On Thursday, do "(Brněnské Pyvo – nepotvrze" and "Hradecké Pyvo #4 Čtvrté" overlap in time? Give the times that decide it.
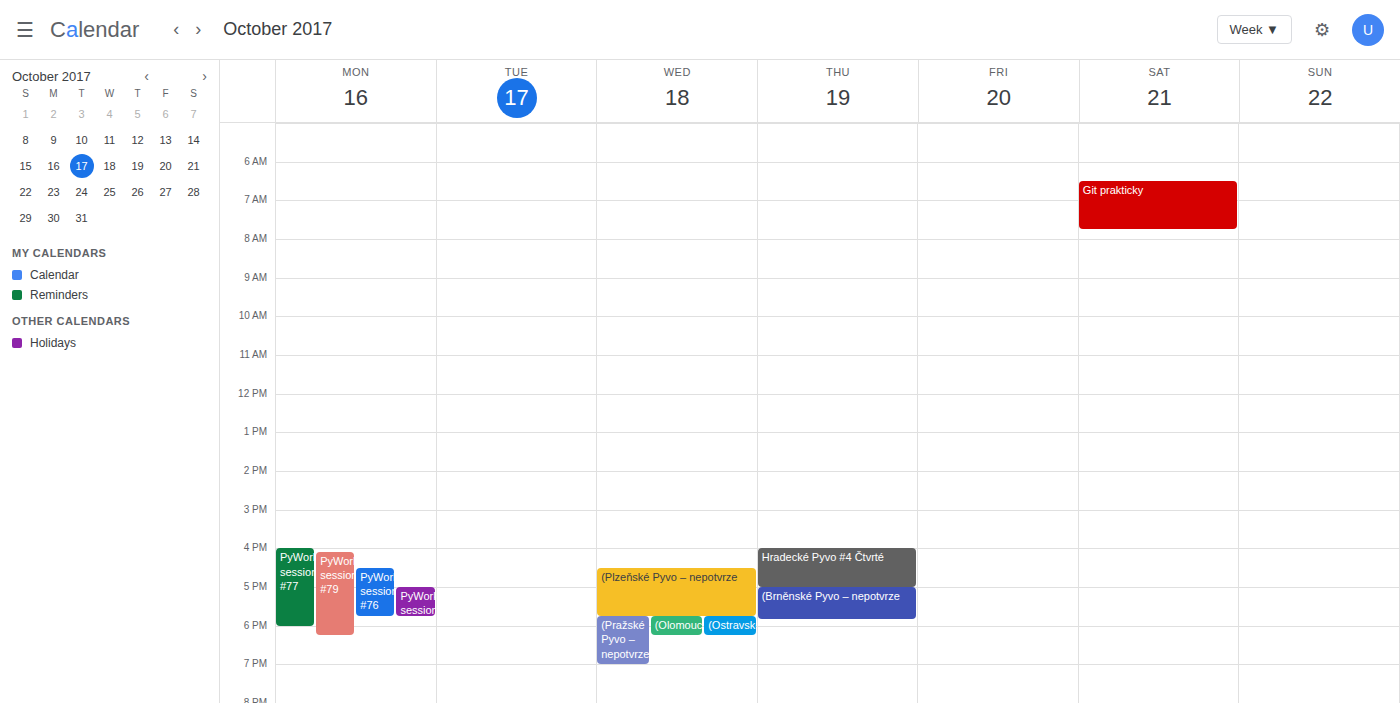
"Hradecké Pyvo #4 Čtvrté" ends at 5:00 PM, exactly when "(Brněnské Pyvo – nepotvrze" starts -- they touch but do not overlap.